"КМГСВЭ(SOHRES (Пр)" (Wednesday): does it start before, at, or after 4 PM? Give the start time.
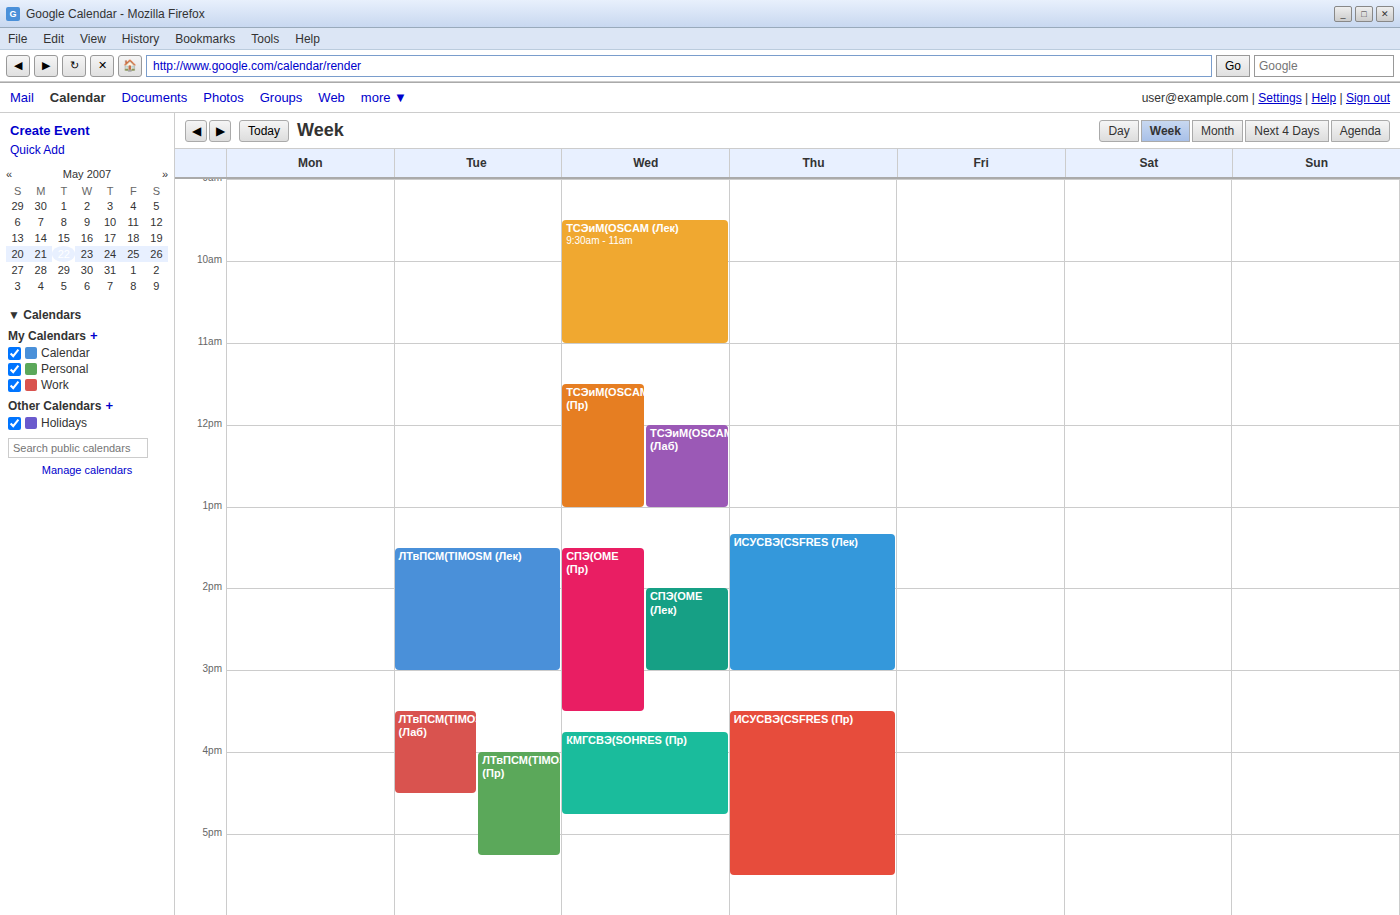
3:45 PM -- before 4 PM, 15 minutes above the 4 PM line.